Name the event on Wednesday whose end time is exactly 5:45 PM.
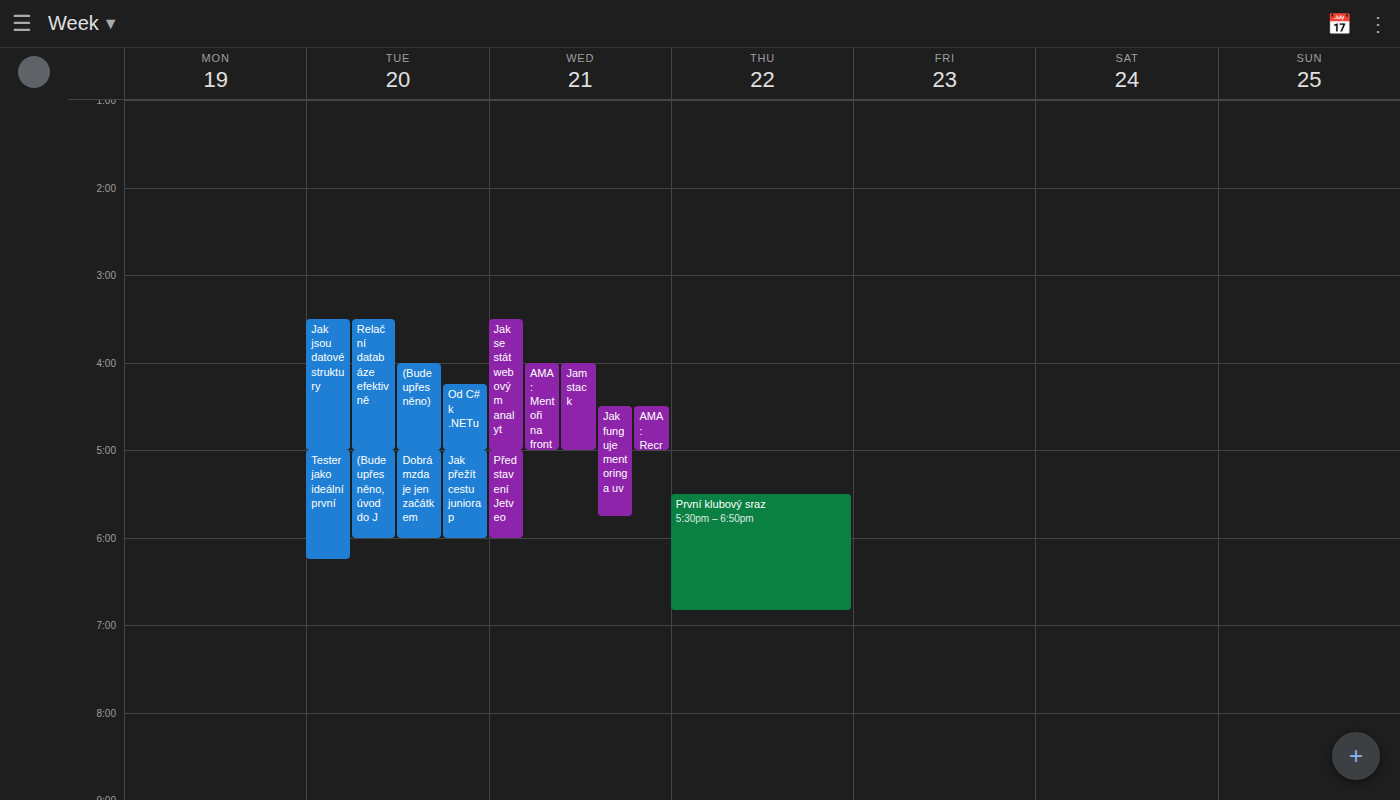
"Jak funguje mentoring a uv"